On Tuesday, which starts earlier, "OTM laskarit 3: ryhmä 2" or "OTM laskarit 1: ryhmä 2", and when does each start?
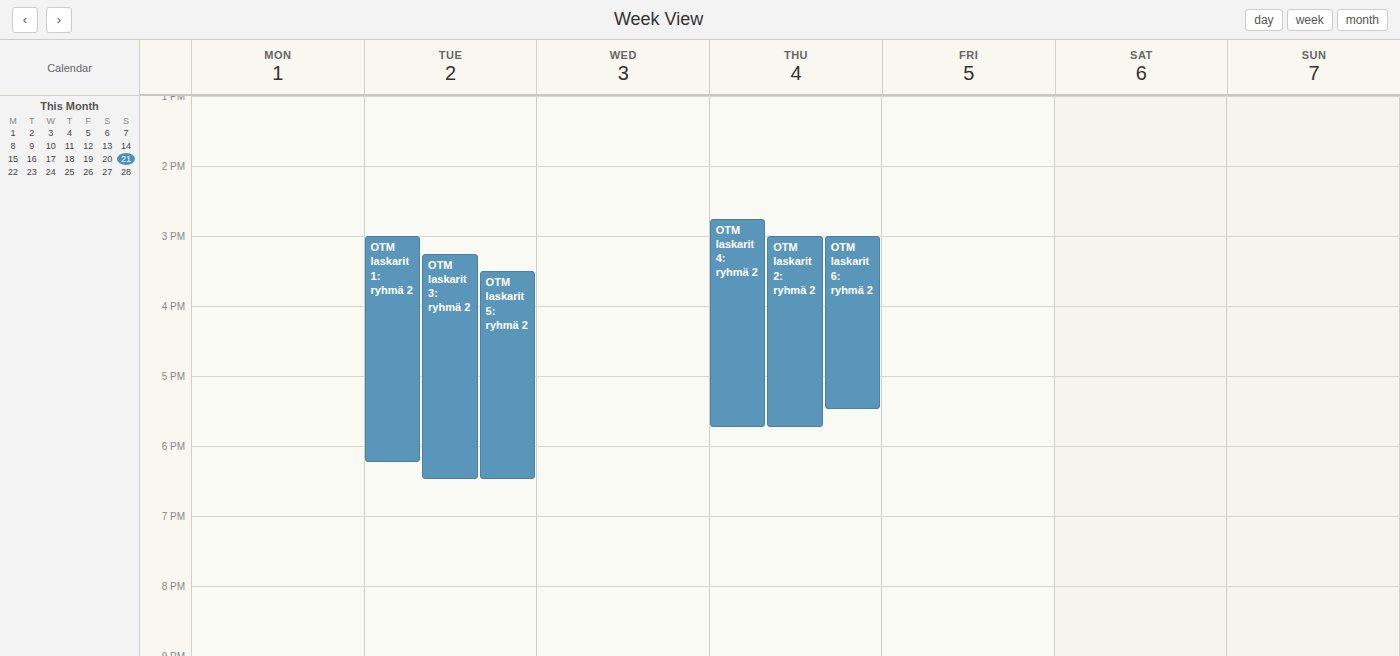
"OTM laskarit 1: ryhmä 2" 15:00; "OTM laskarit 3: ryhmä 2" 15:15.